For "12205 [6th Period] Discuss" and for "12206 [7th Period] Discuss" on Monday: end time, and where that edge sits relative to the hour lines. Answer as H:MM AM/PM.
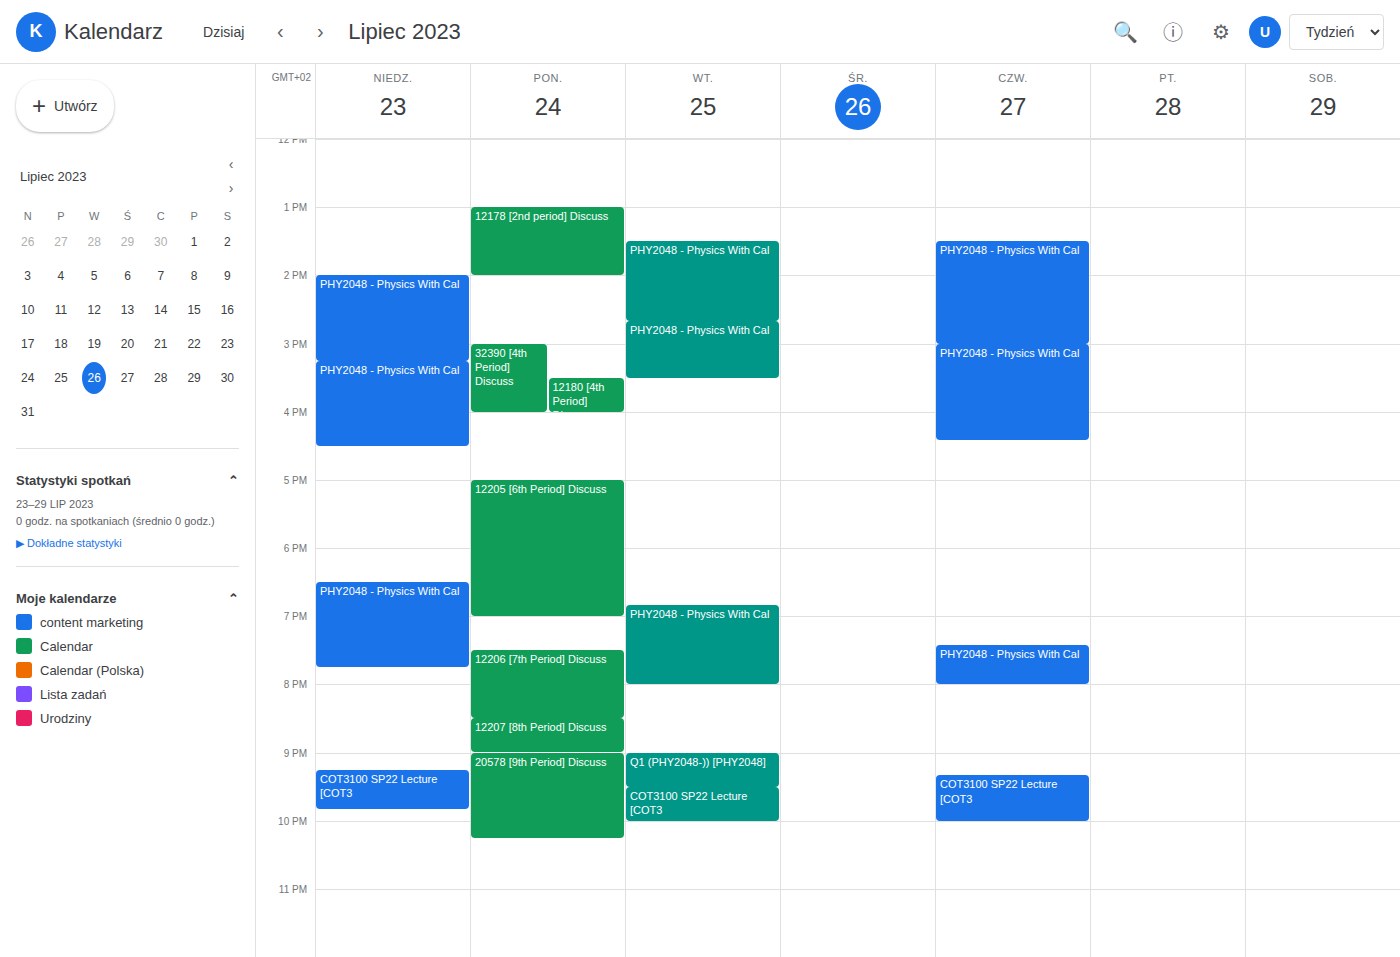
"12205 [6th Period] Discuss": 7:00 PM, exactly on the 7 PM line. "12206 [7th Period] Discuss": 8:30 PM, halfway between the 8 PM and 9 PM lines.